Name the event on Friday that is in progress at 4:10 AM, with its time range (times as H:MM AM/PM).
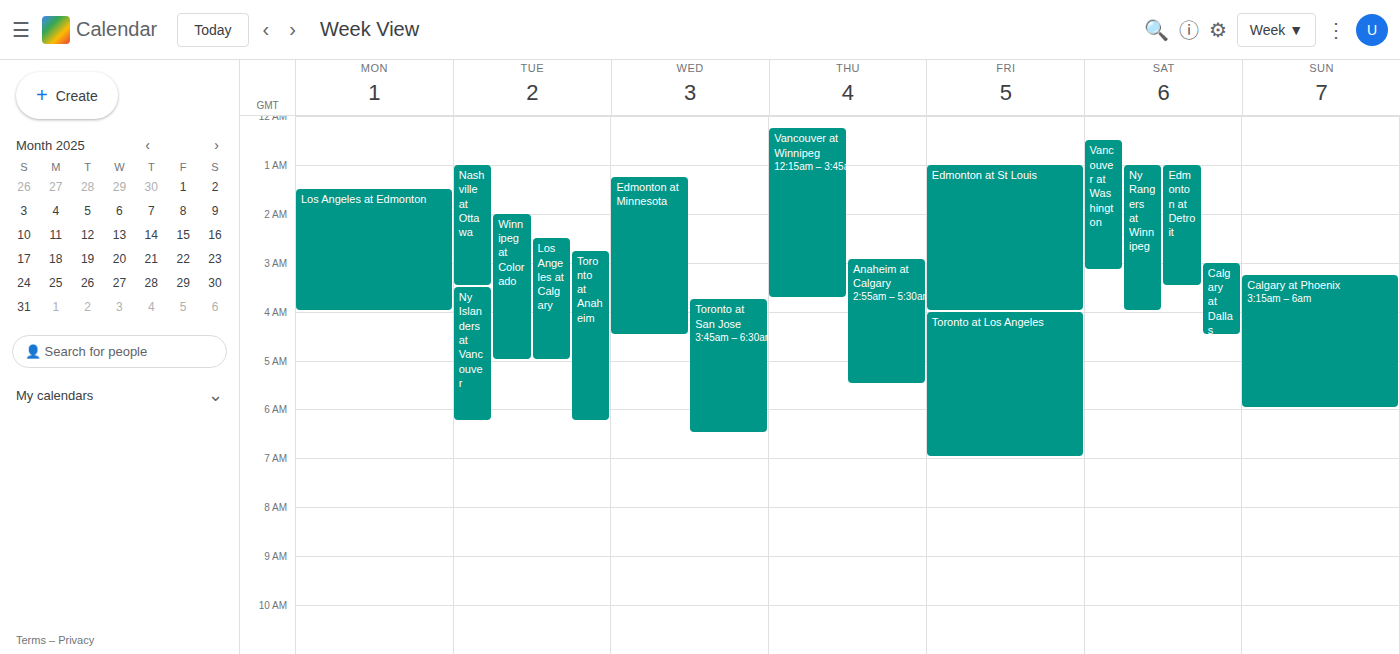
"Toronto at Los Angeles", 4:00 AM to 7:00 AM